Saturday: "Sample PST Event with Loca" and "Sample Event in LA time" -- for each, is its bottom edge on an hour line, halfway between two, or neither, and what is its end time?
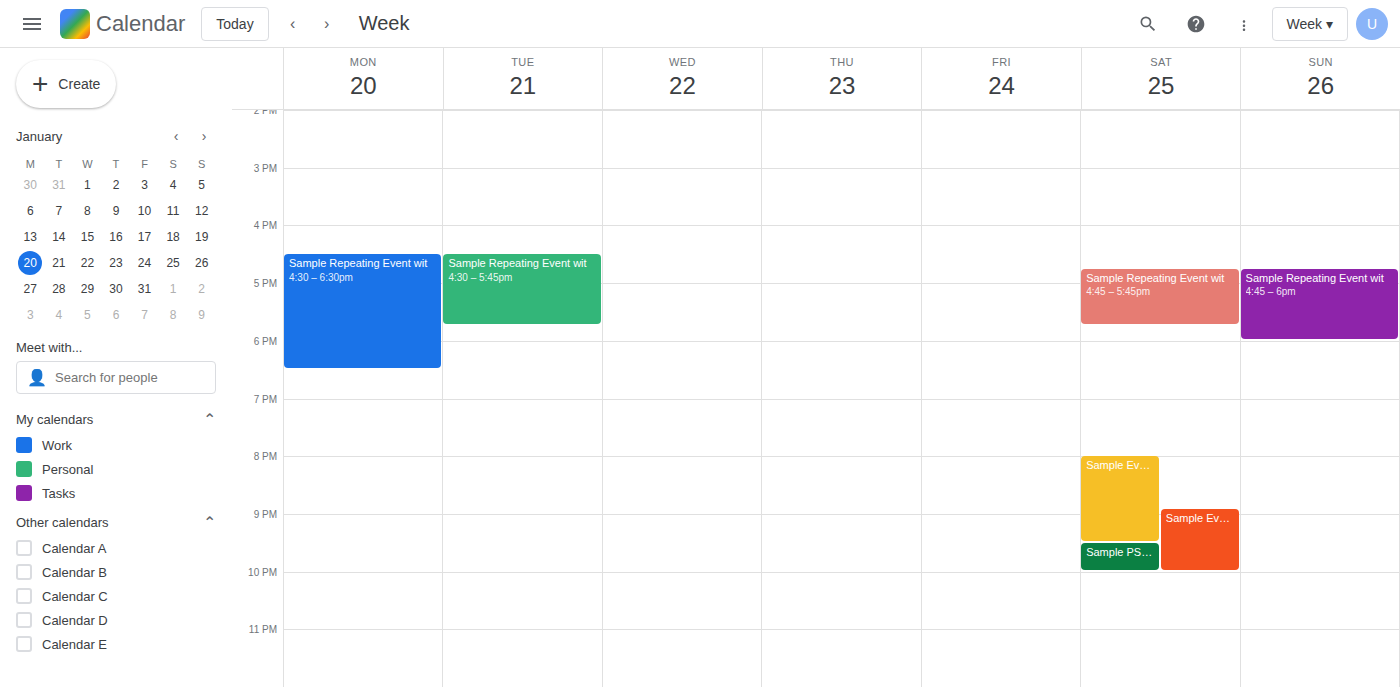
"Sample PST Event with Loca": 10:00 PM, exactly on the 10 PM line. "Sample Event in LA time": 9:30 PM, halfway between the 9 PM and 10 PM lines.